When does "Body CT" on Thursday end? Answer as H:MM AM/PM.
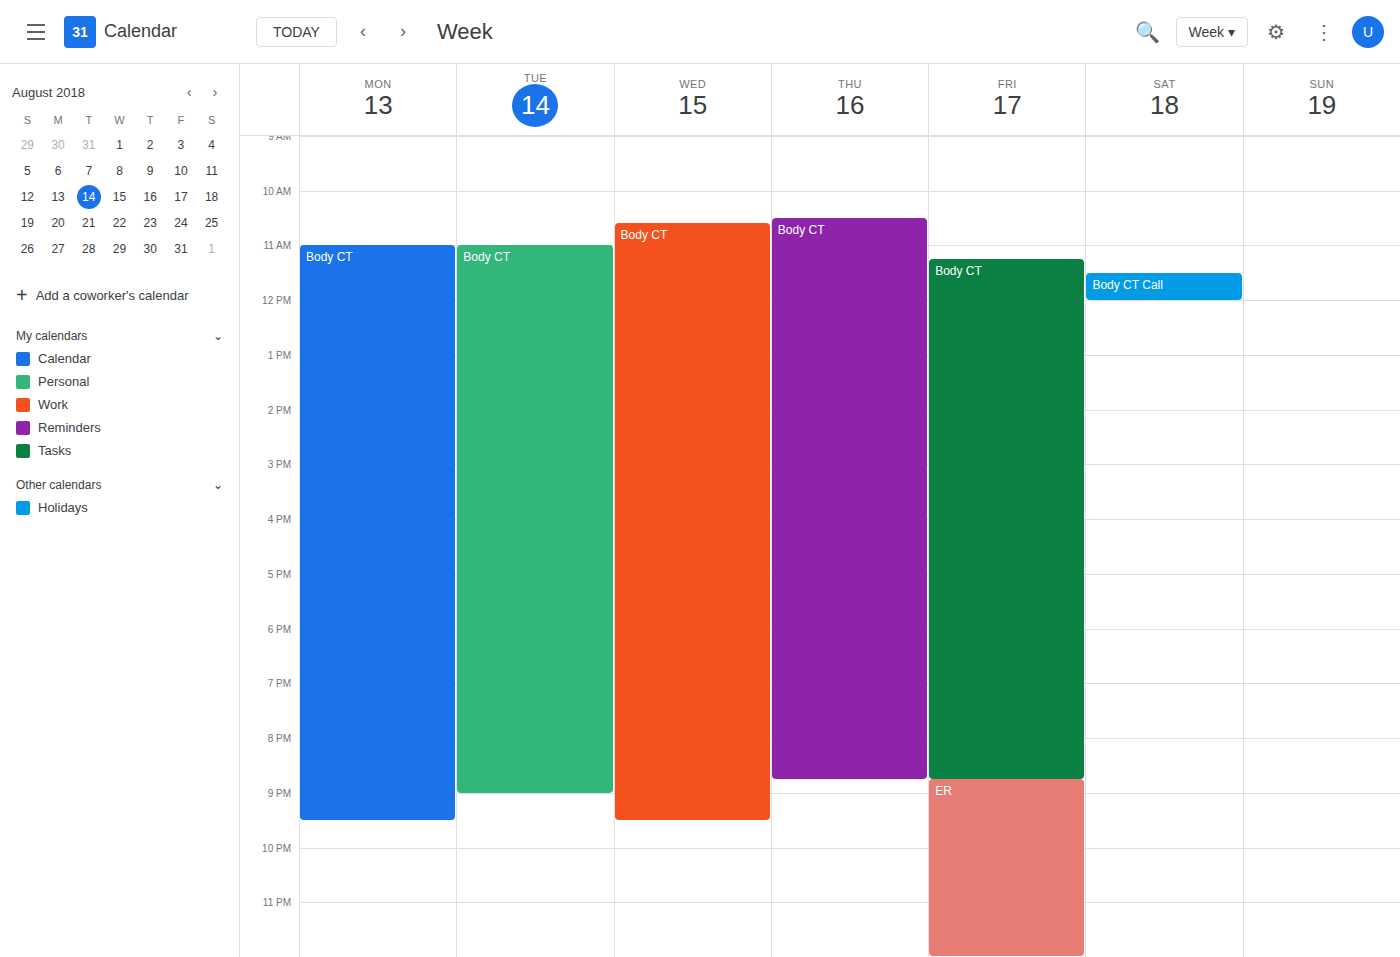
8:45 PM